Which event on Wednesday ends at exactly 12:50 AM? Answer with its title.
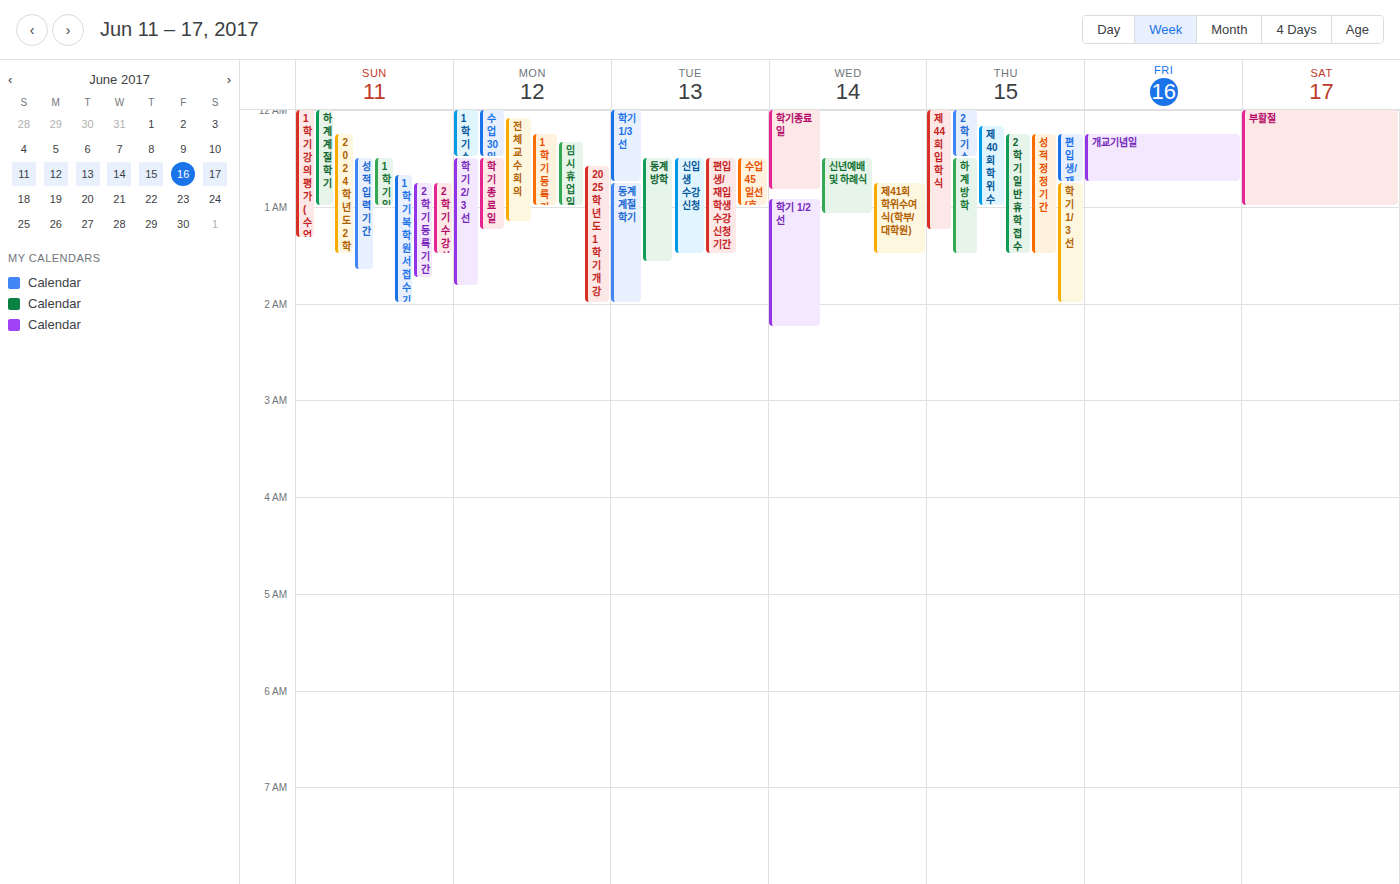
"학기종료일"